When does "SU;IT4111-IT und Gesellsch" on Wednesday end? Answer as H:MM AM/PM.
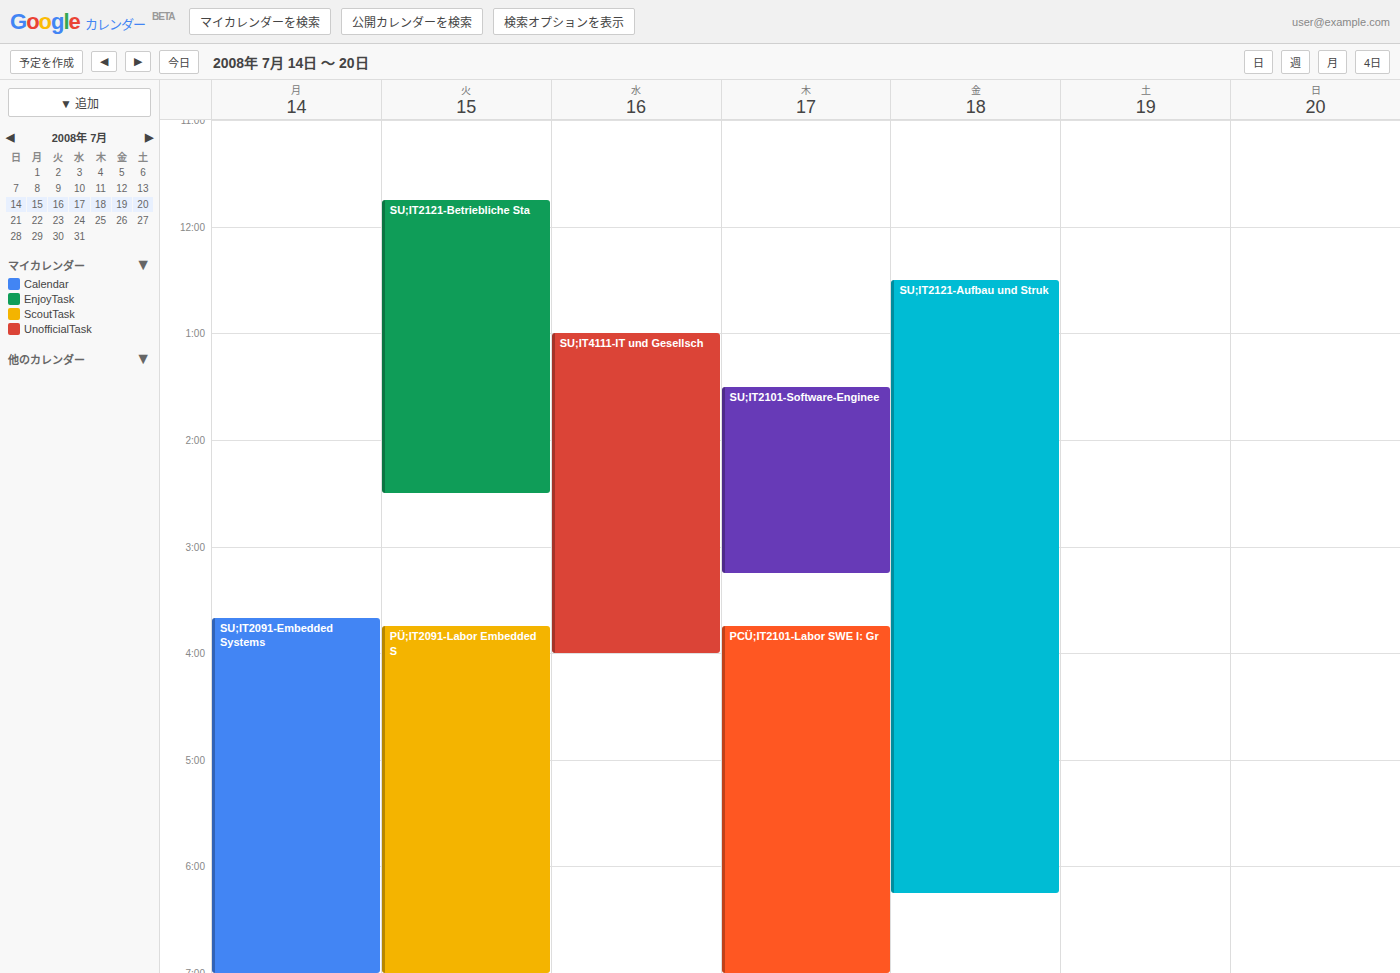
4:00 PM